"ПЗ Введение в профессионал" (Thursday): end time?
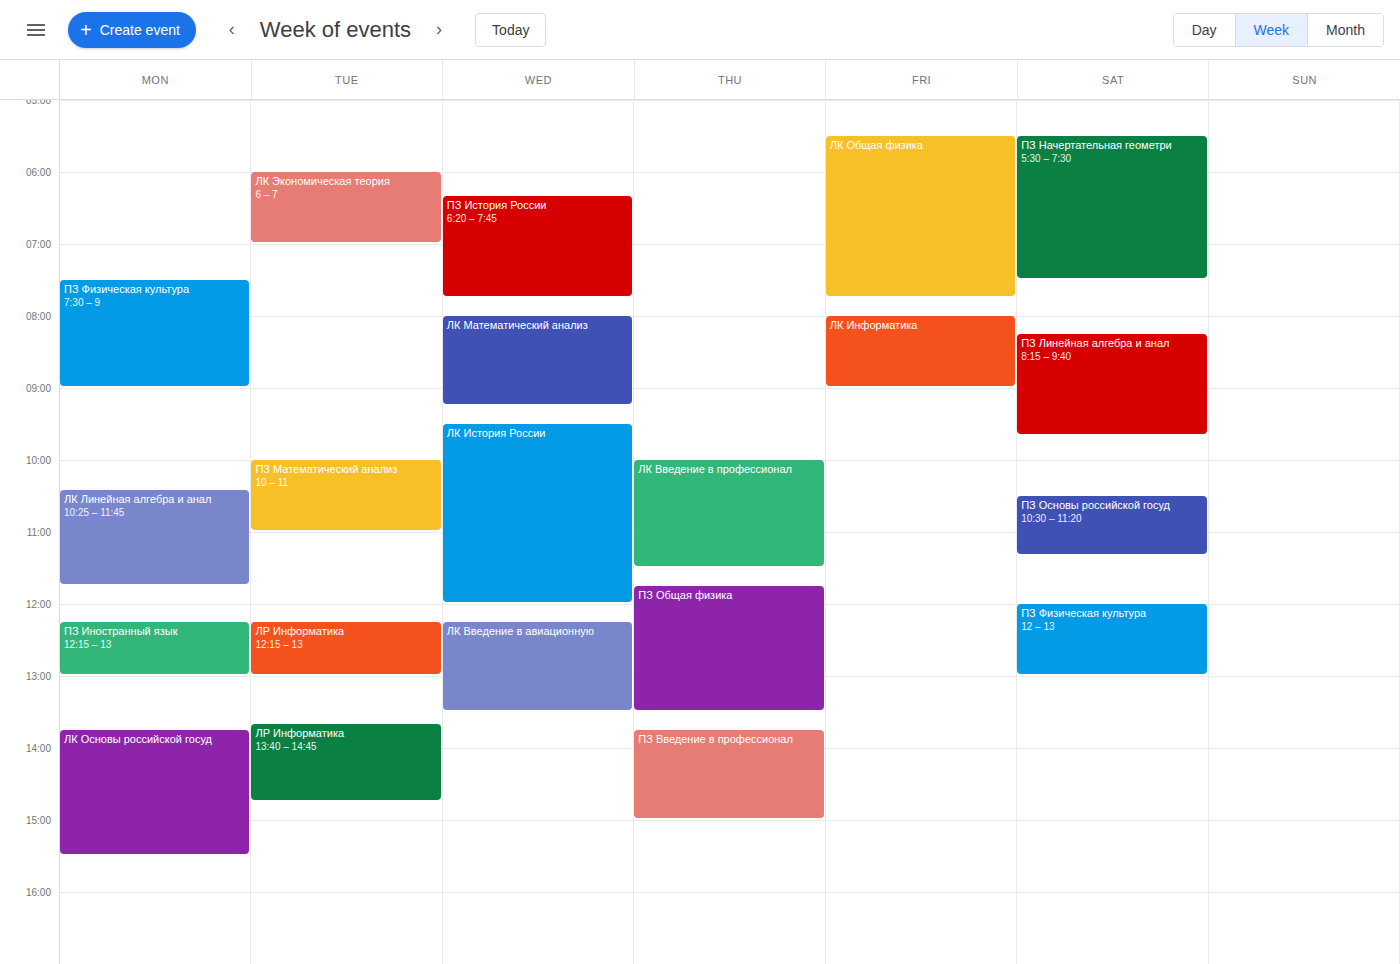
3:00 PM